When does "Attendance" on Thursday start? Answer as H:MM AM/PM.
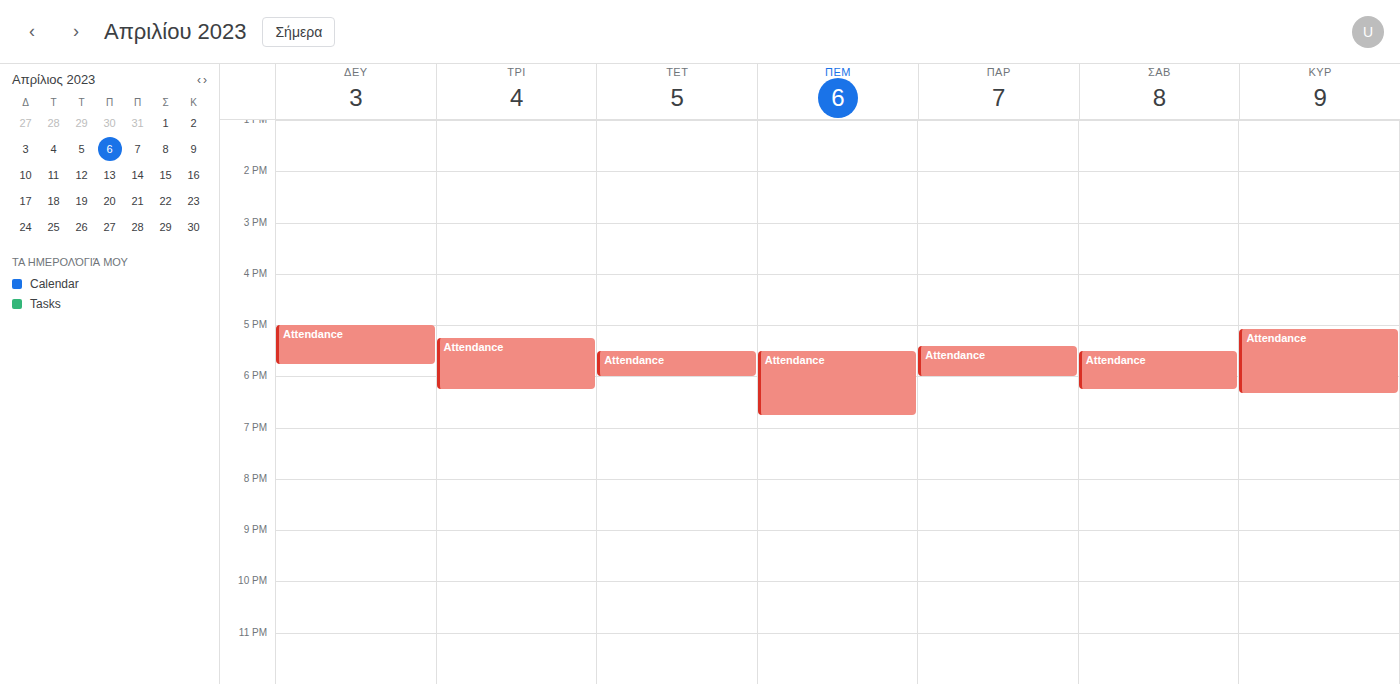
5:30 PM